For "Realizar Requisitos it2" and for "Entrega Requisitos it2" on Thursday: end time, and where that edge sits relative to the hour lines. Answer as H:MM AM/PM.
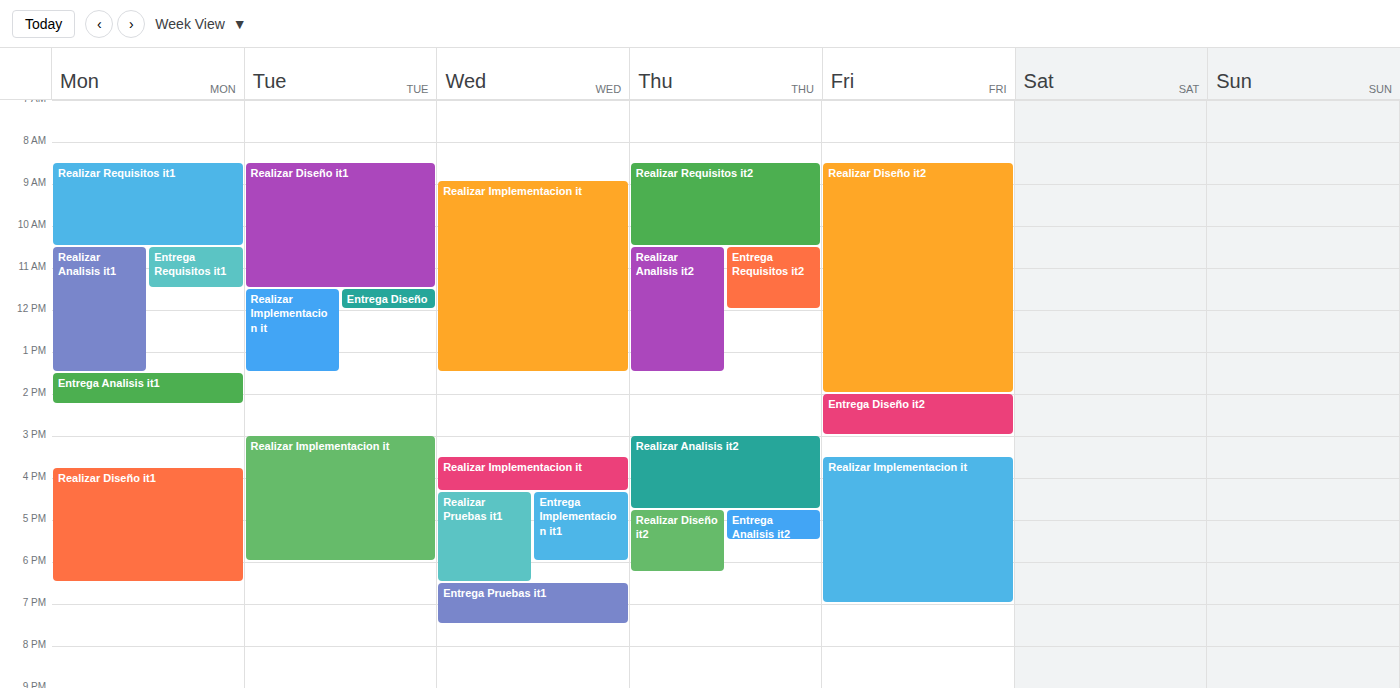
"Realizar Requisitos it2": 10:30 AM, halfway between the 10 AM and 11 AM lines. "Entrega Requisitos it2": 12:00 PM, exactly on the 12 PM line.